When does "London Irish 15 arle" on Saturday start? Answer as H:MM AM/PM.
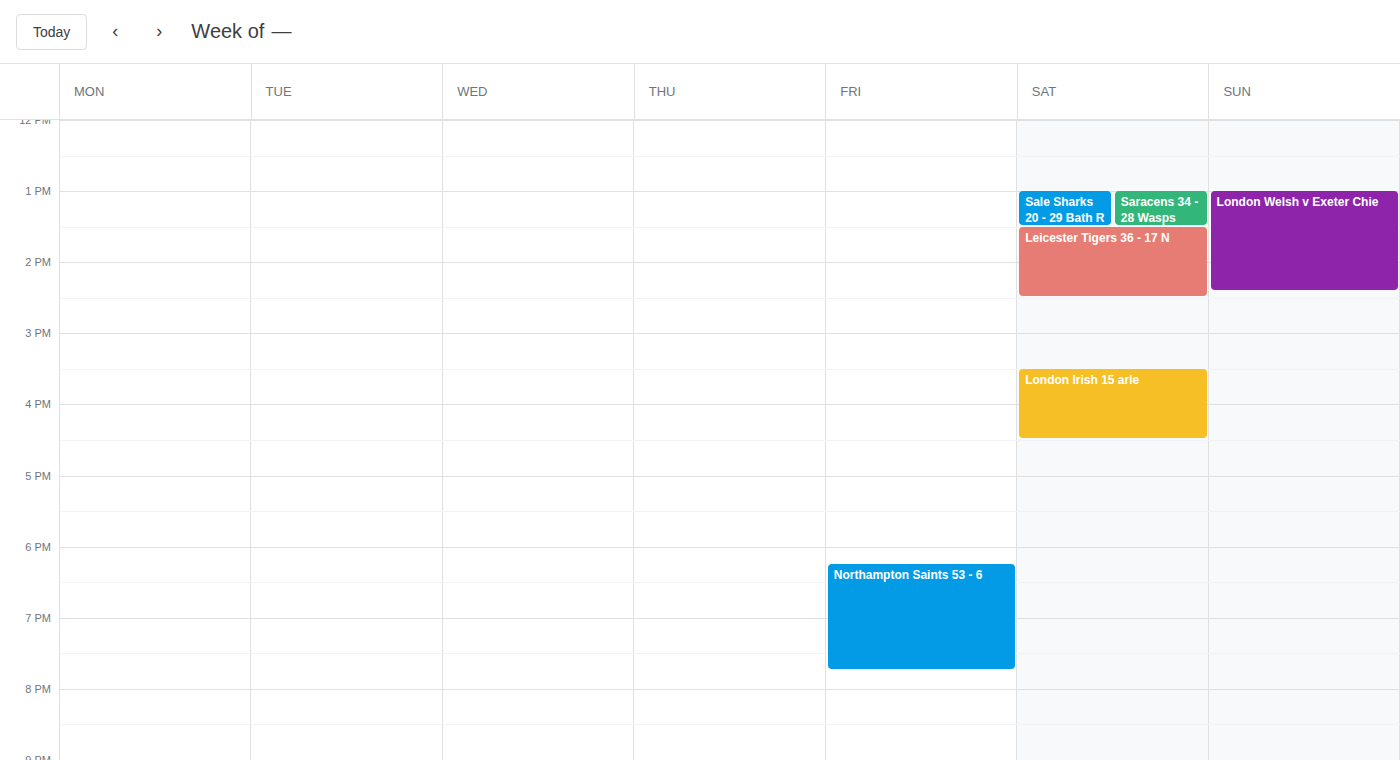
3:30 PM